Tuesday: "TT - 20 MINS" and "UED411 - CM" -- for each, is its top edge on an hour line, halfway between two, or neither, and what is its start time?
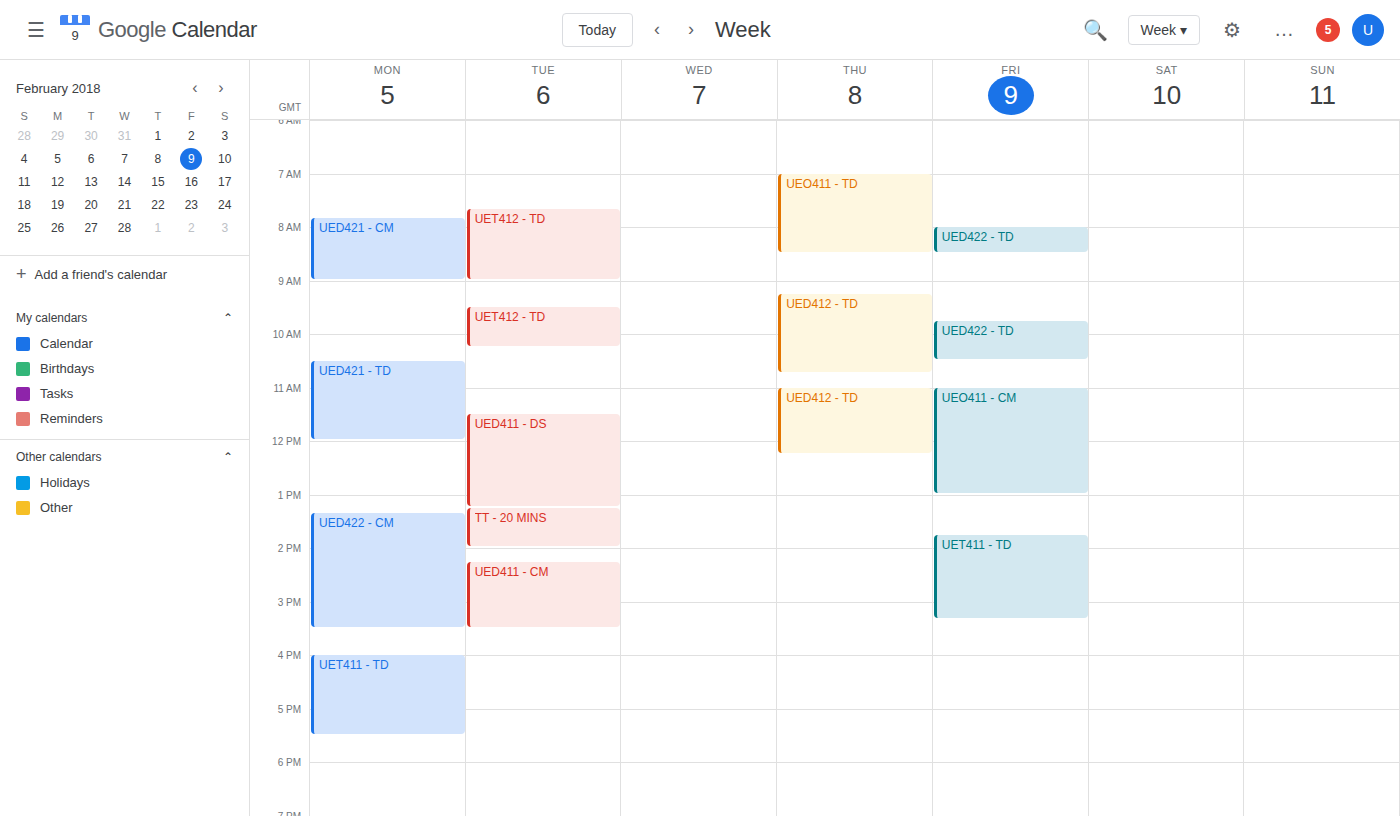
"TT - 20 MINS": 1:15 PM, neither: a quarter of the way from the 1 PM line to the 2 PM line. "UED411 - CM": 2:15 PM, neither: a quarter of the way from the 2 PM line to the 3 PM line.